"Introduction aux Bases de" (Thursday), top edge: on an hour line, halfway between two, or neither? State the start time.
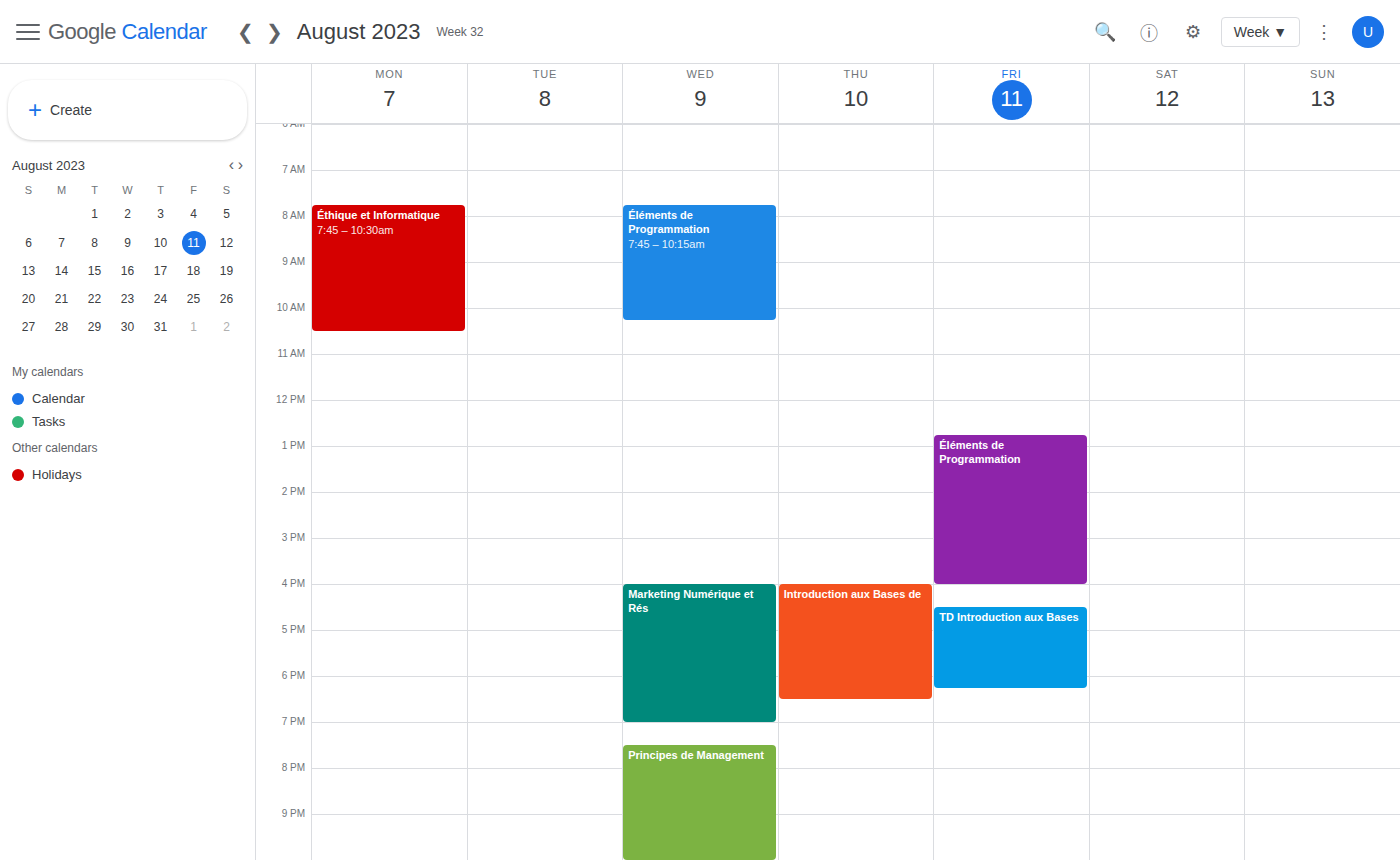
4:00 PM -- exactly on the 4 PM line.